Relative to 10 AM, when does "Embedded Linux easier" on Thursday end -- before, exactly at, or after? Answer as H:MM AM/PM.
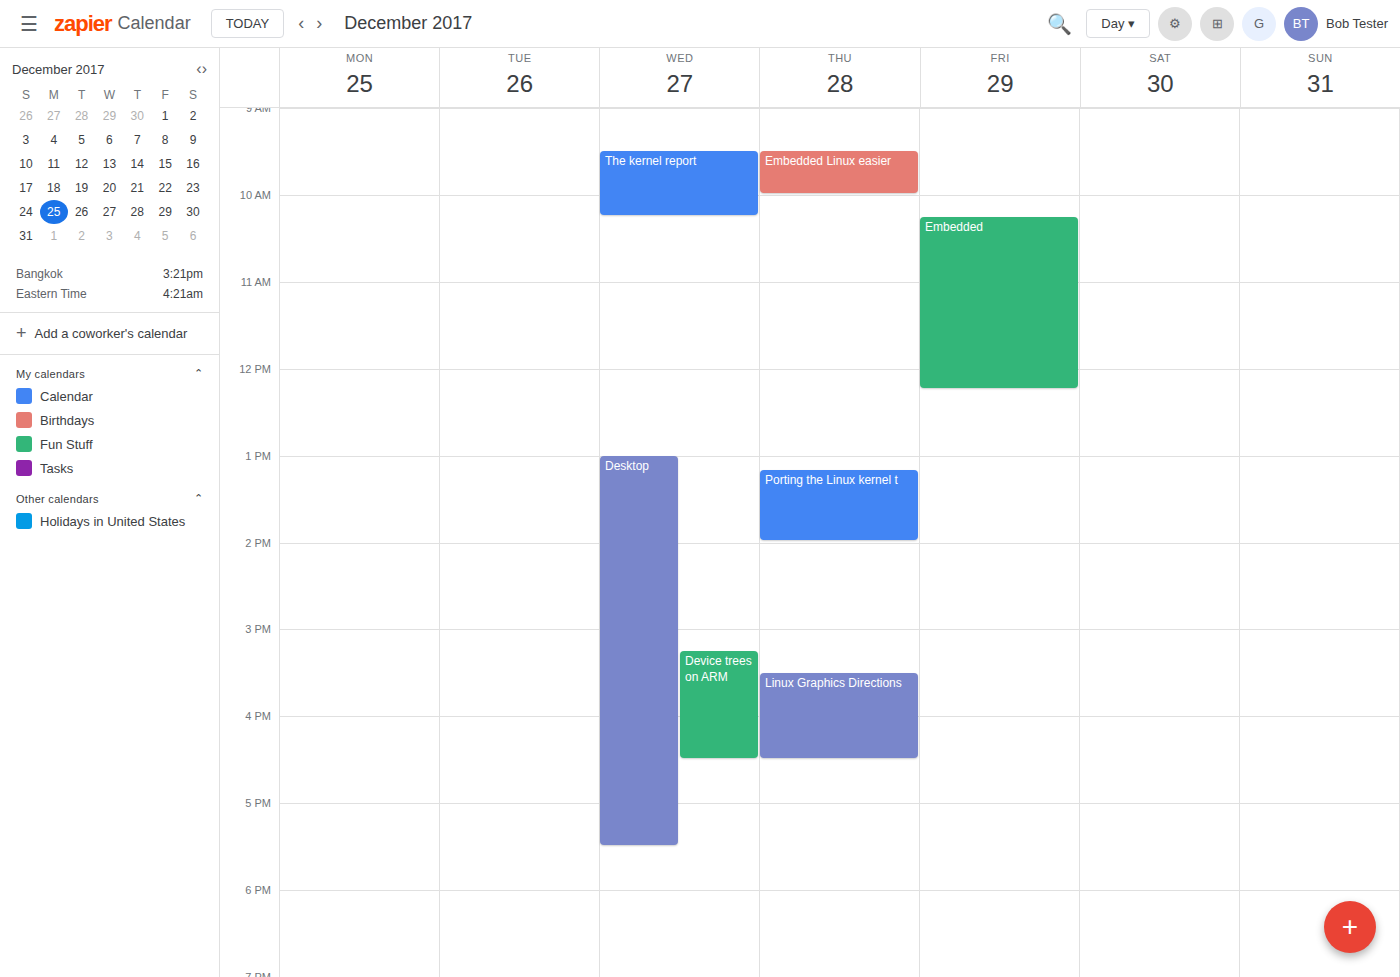
10:00 AM -- exactly at 10 AM, on the 10 AM line.